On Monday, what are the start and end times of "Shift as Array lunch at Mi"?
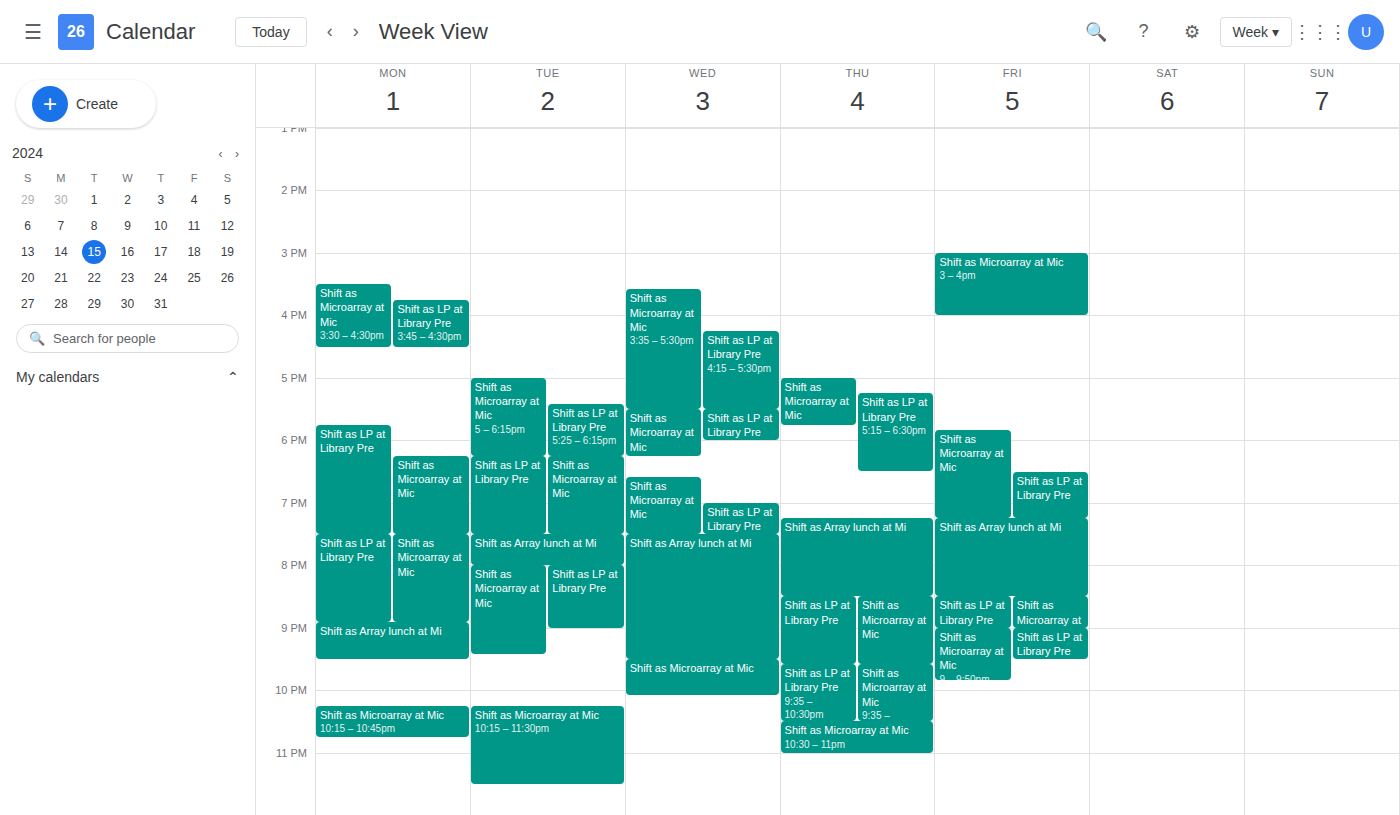
8:55 PM to 9:30 PM